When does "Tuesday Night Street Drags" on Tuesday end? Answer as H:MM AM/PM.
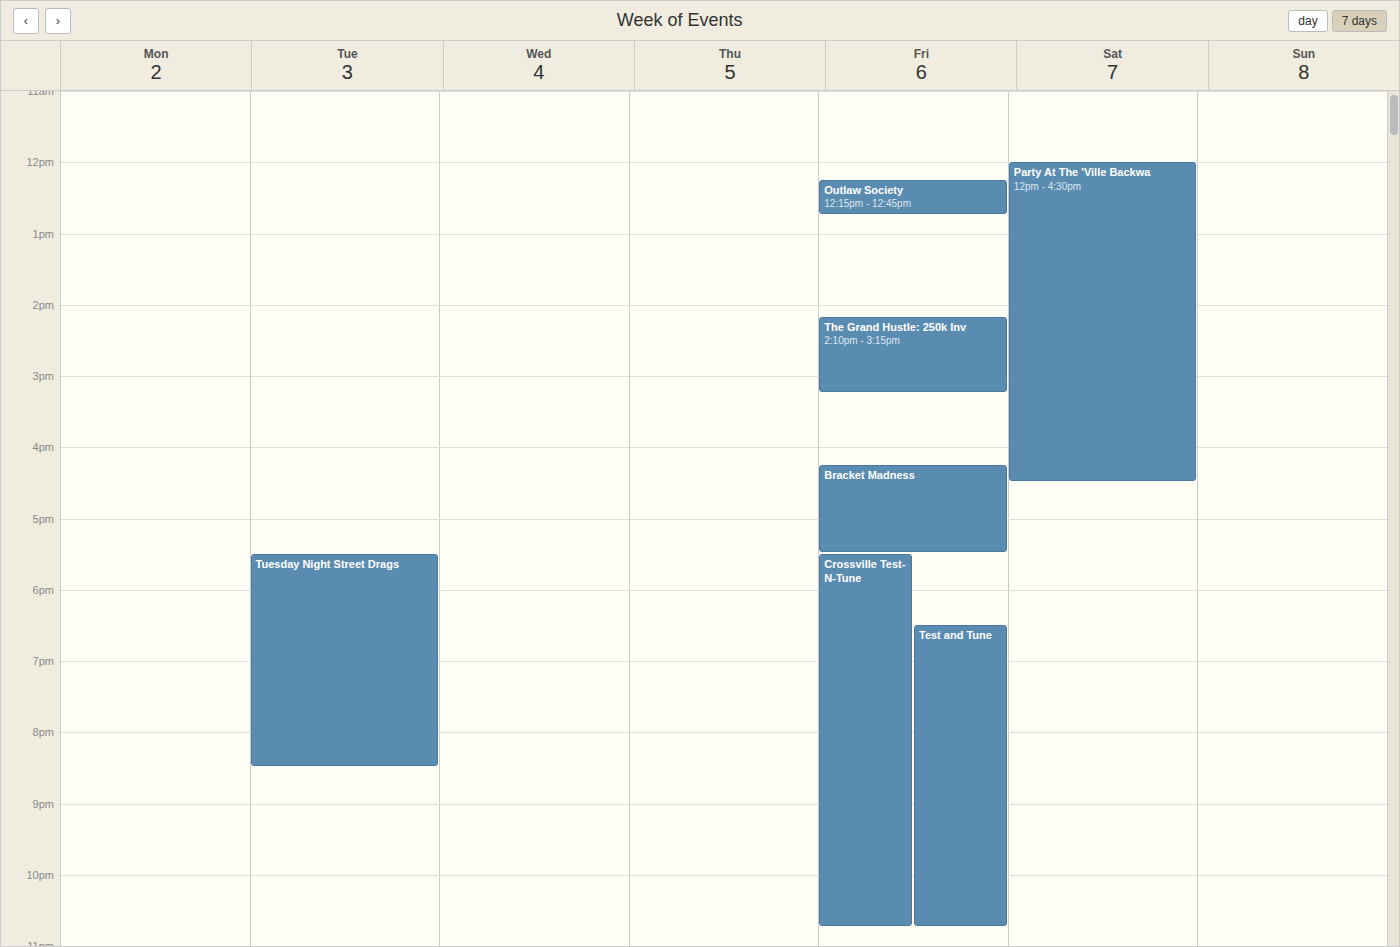
8:30 PM